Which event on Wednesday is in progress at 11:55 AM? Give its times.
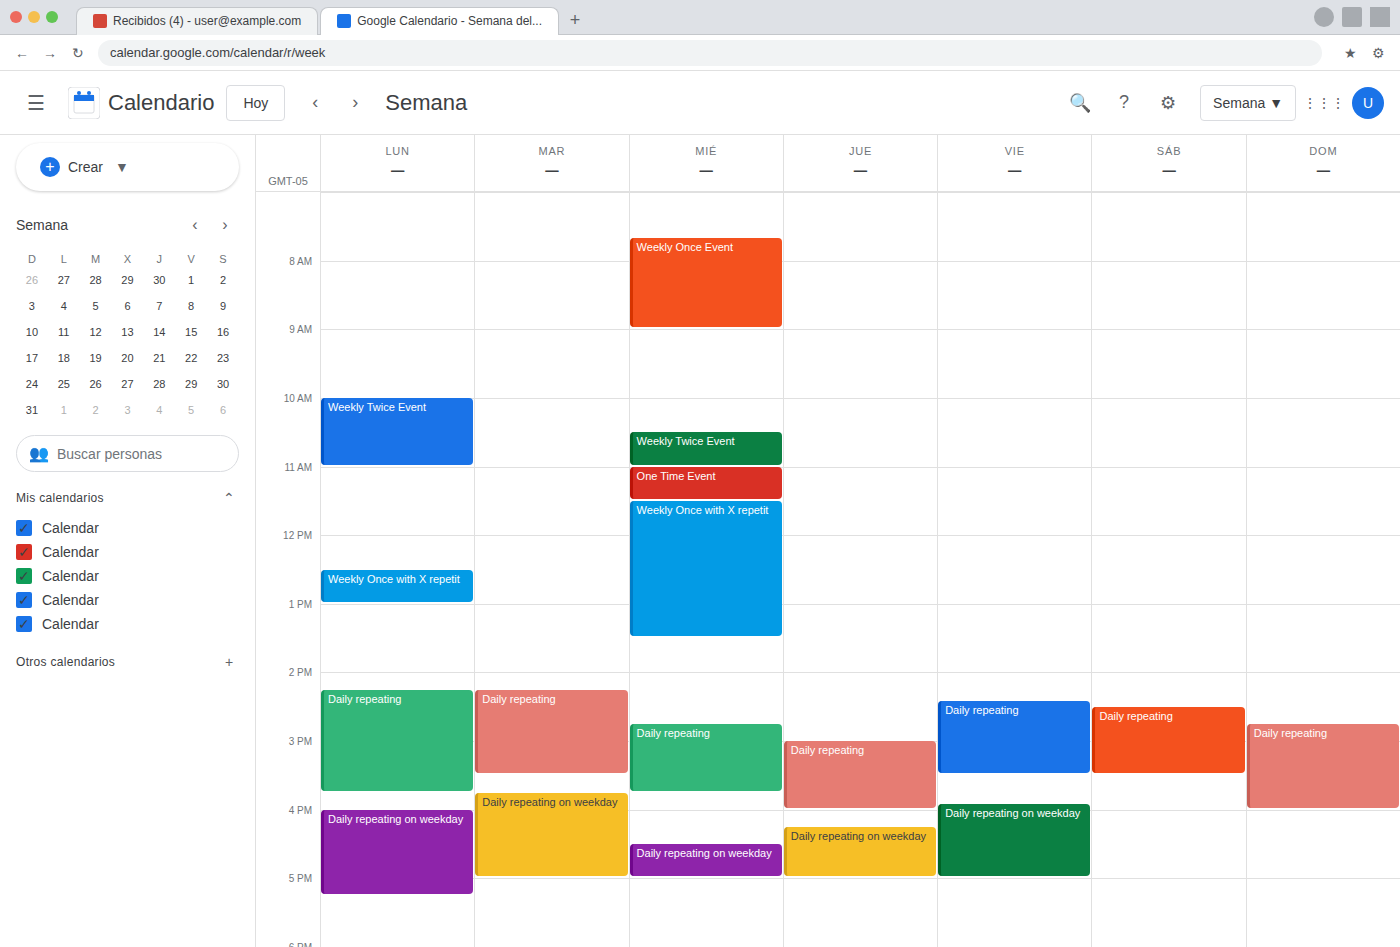
"Weekly Once with X repetit", 11:30 AM to 1:30 PM